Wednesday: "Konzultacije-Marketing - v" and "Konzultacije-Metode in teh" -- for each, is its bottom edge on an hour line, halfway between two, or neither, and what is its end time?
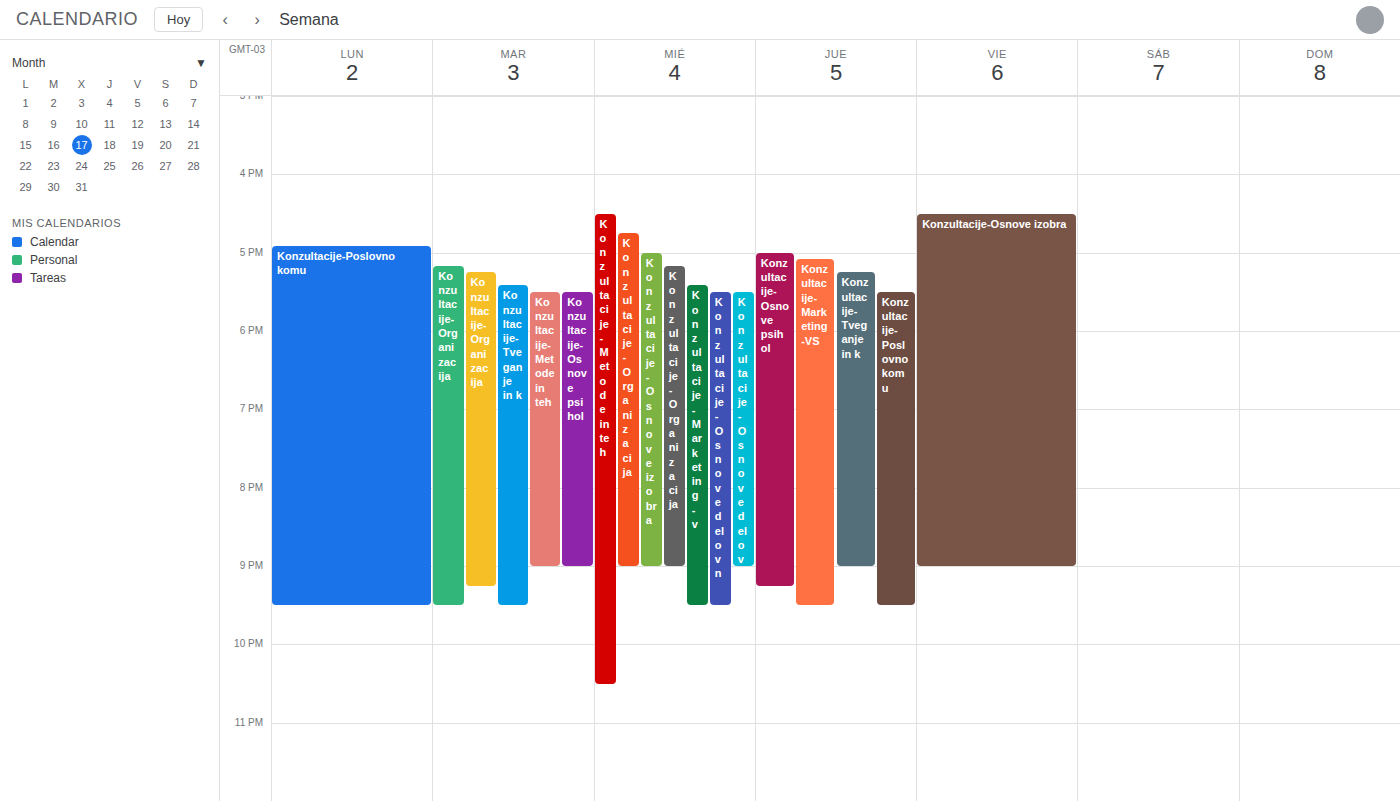
"Konzultacije-Marketing - v": 9:30 PM, halfway between the 9 PM and 10 PM lines. "Konzultacije-Metode in teh": 10:30 PM, halfway between the 10 PM and 11 PM lines.